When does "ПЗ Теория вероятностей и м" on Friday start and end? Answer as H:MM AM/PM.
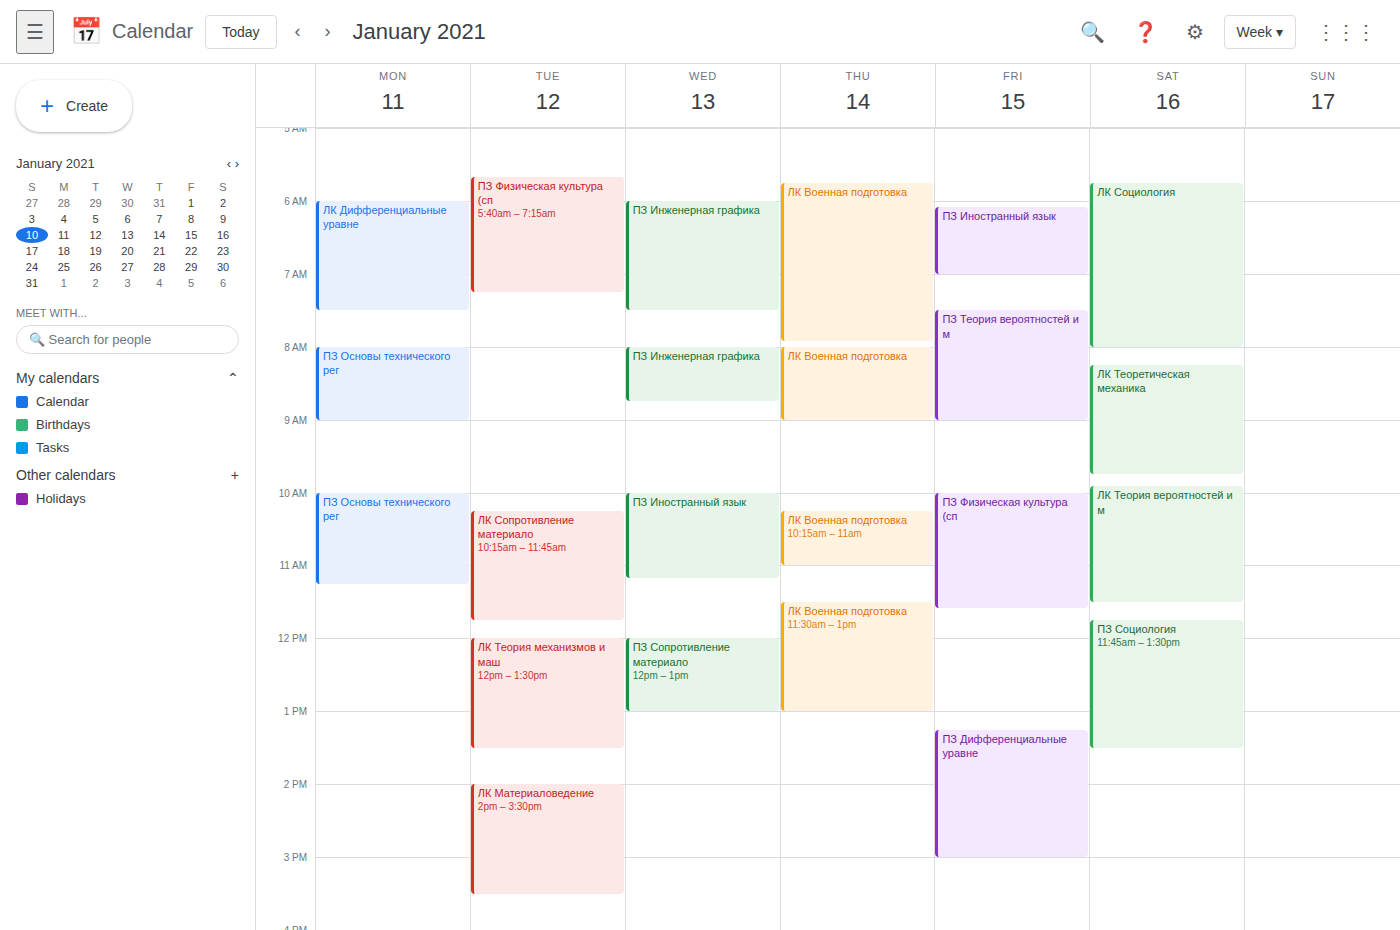
7:30 AM to 9:00 AM